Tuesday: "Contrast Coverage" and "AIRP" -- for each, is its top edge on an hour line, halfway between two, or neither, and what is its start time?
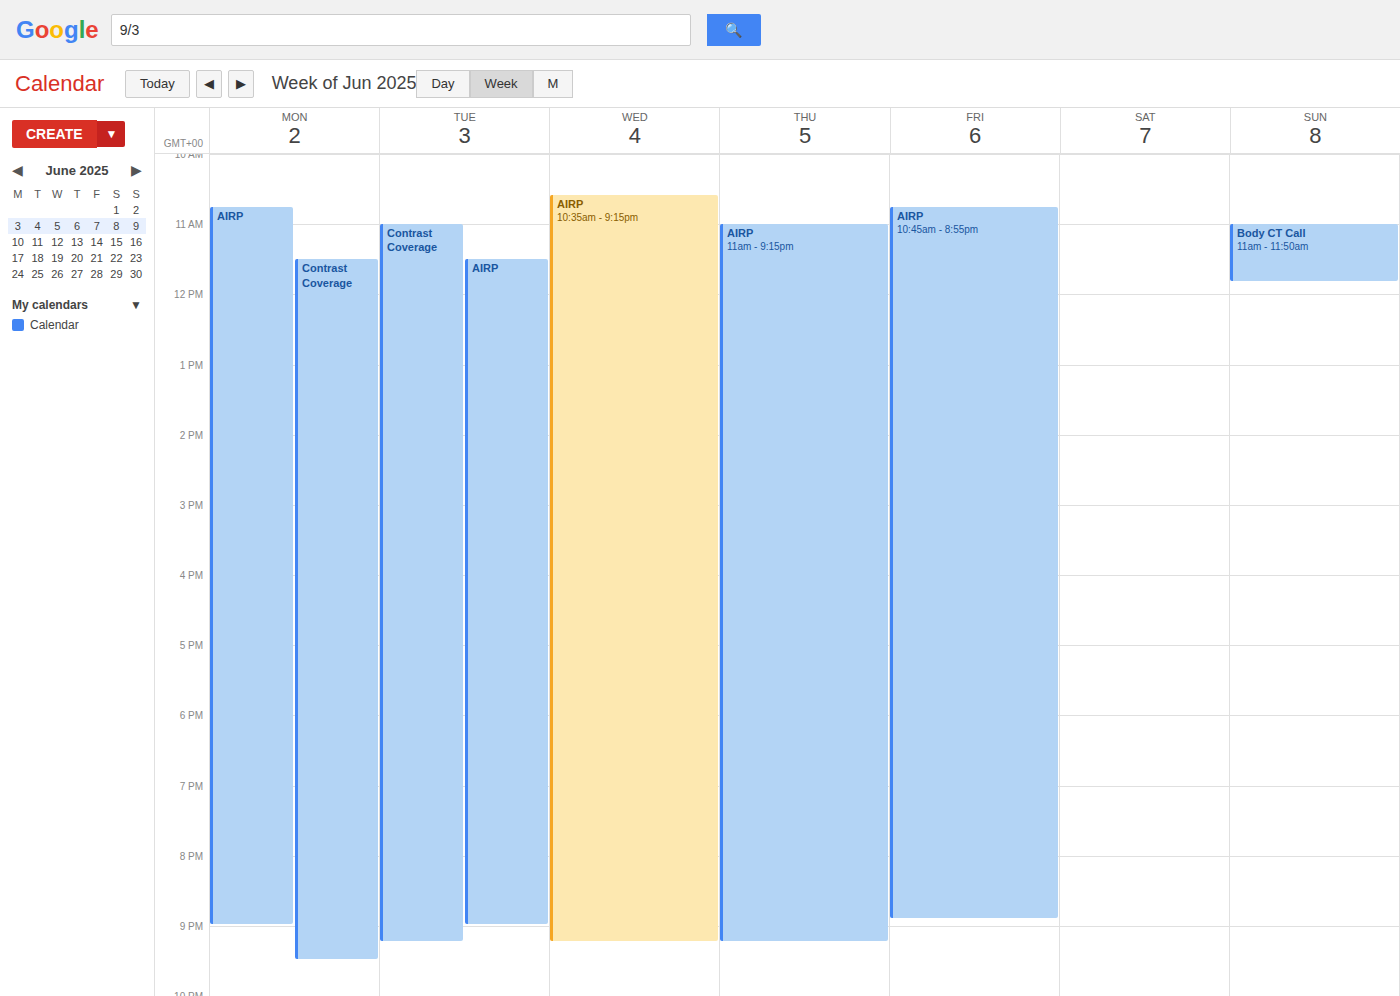
"Contrast Coverage": 11:00 AM, exactly on the 11 AM line. "AIRP": 11:30 AM, halfway between the 11 AM and 12 PM lines.